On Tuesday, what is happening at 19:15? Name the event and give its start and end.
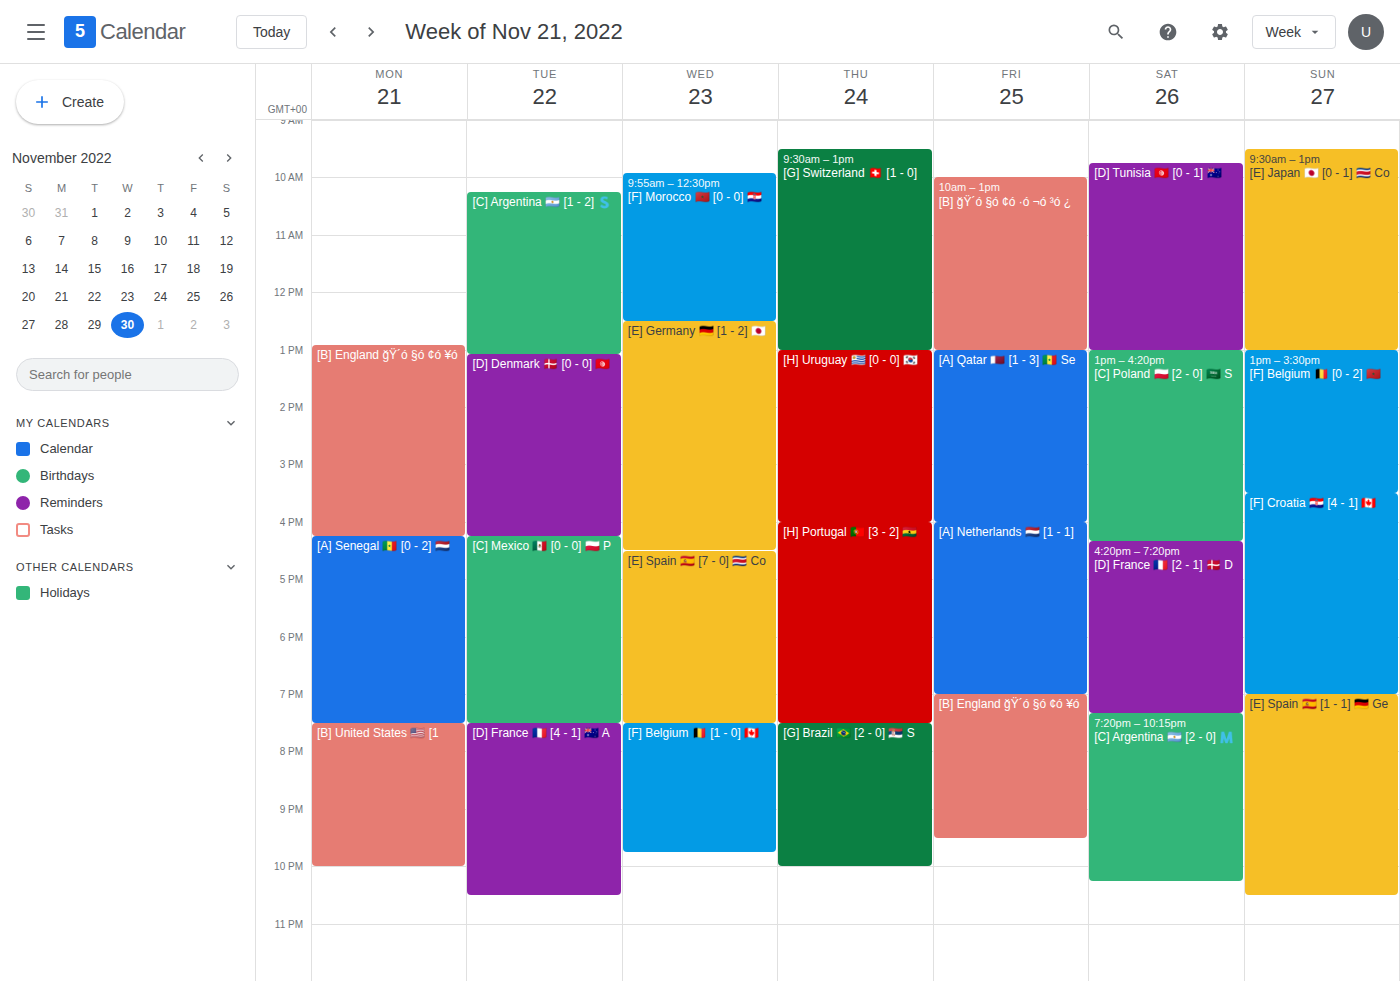
"[C] Mexico 🇲🇽 [0 - 0] 🇵🇱 P", 16:15 to 19:30